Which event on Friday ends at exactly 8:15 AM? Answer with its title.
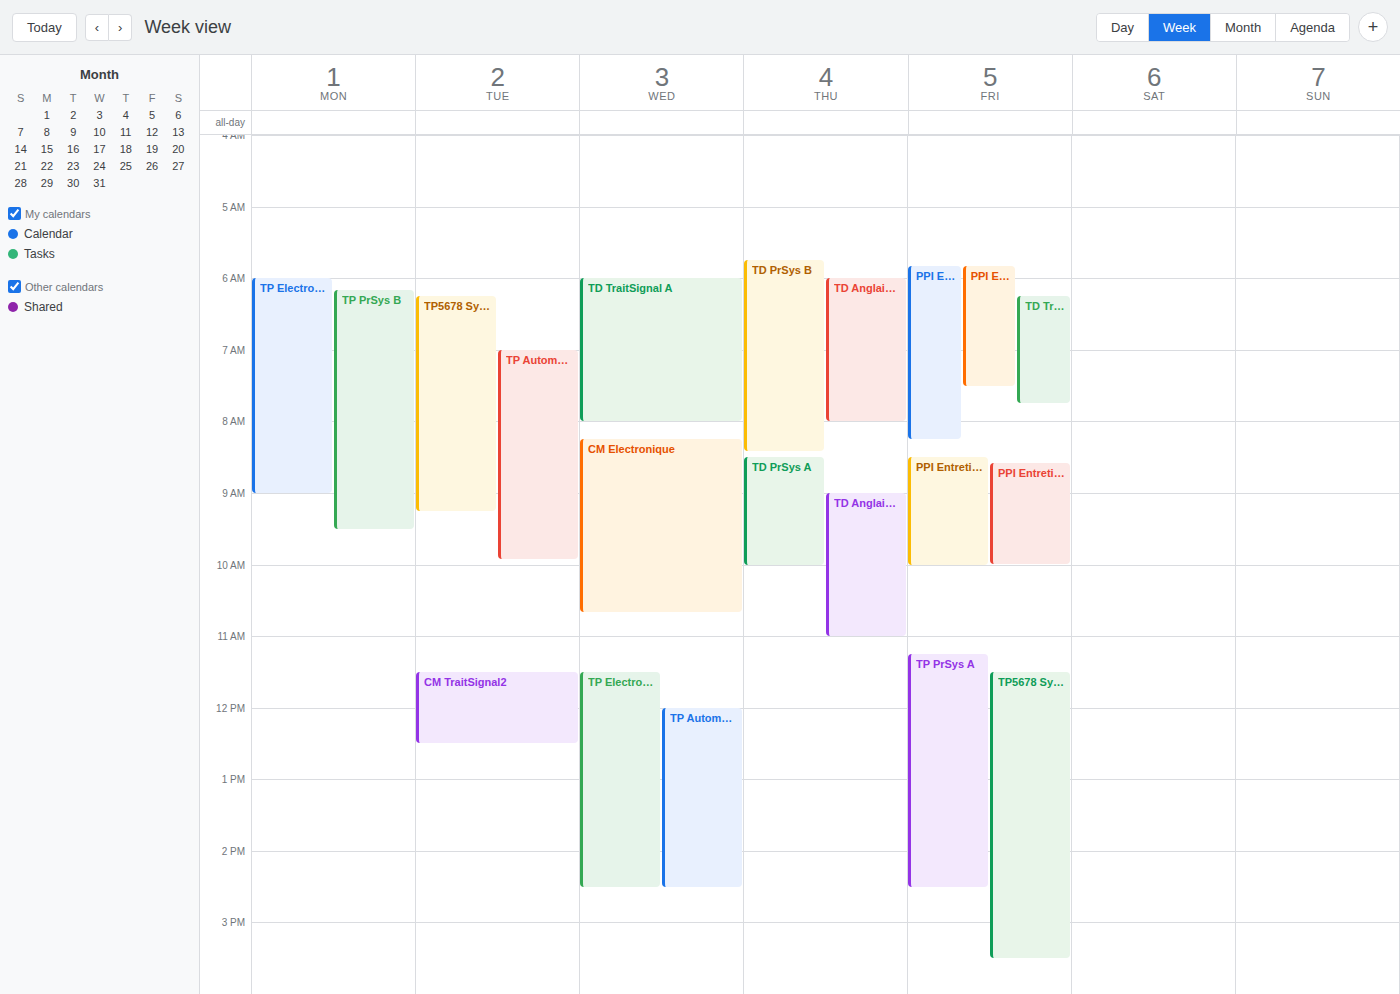
"PPI Entretien A2"